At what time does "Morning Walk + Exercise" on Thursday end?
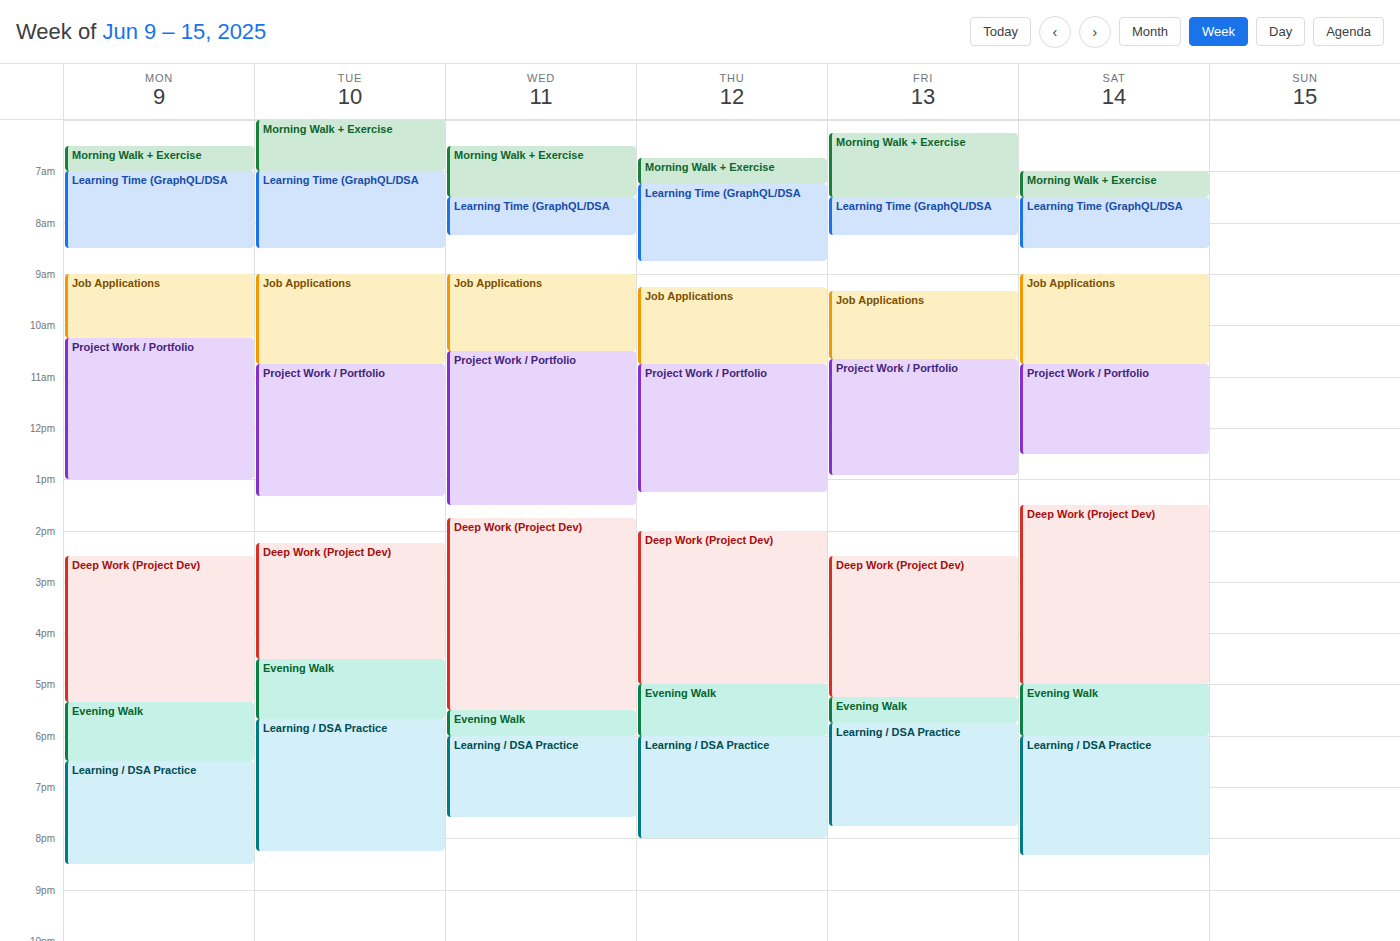
7:15 AM